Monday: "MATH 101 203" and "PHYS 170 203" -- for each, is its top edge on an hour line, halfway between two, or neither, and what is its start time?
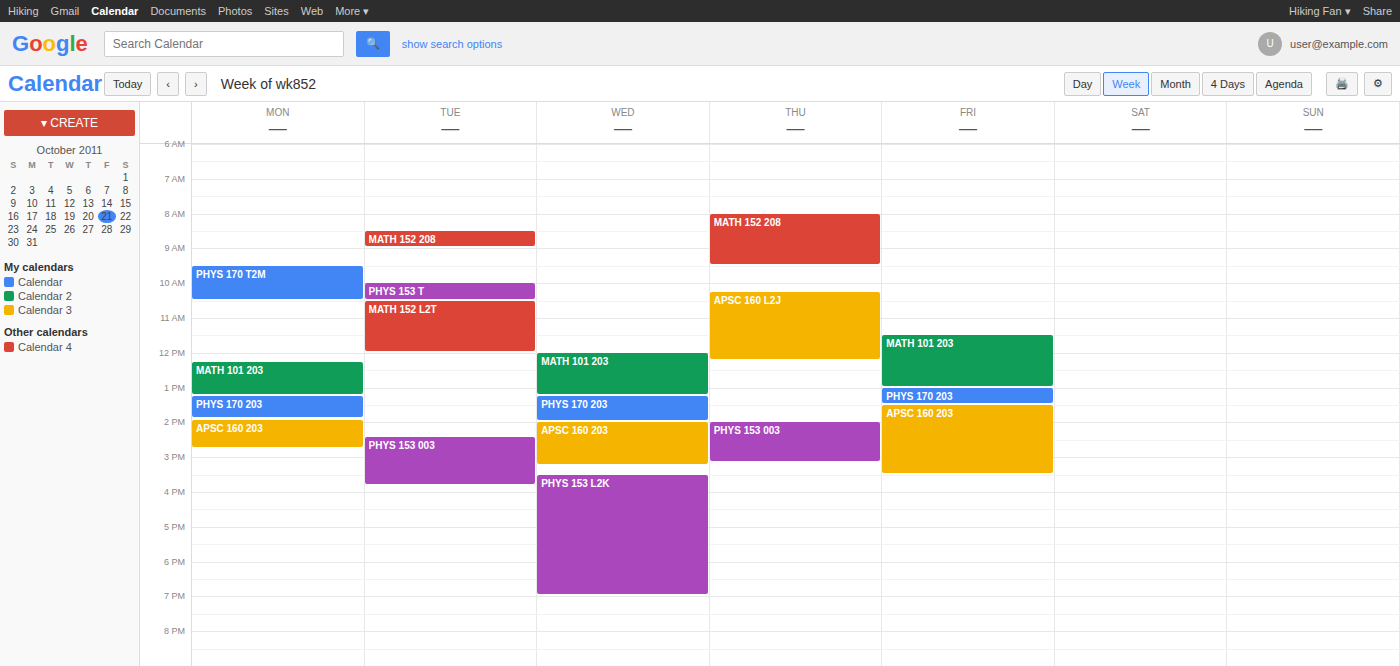
"MATH 101 203": 12:15 PM, neither: a quarter of the way from the 12 PM line to the 1 PM line. "PHYS 170 203": 1:15 PM, neither: a quarter of the way from the 1 PM line to the 2 PM line.